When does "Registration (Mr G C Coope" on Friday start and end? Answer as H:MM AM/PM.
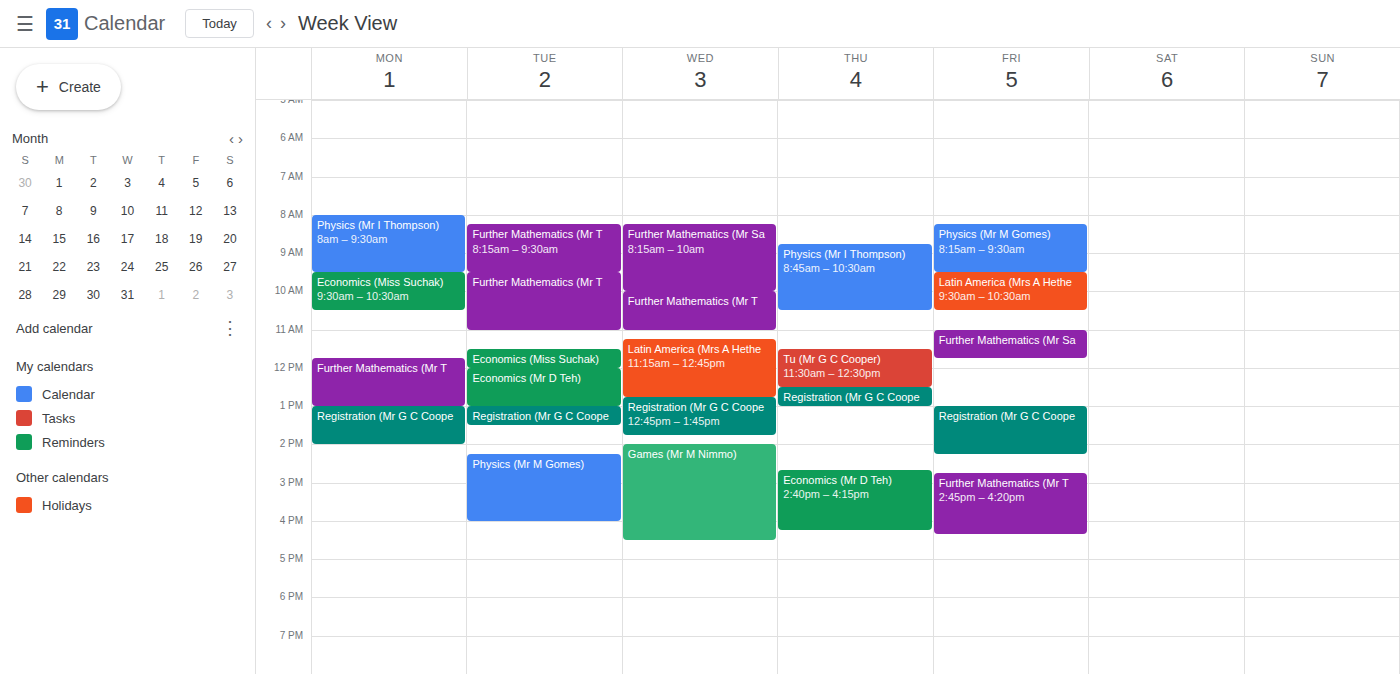
1:00 PM to 2:15 PM